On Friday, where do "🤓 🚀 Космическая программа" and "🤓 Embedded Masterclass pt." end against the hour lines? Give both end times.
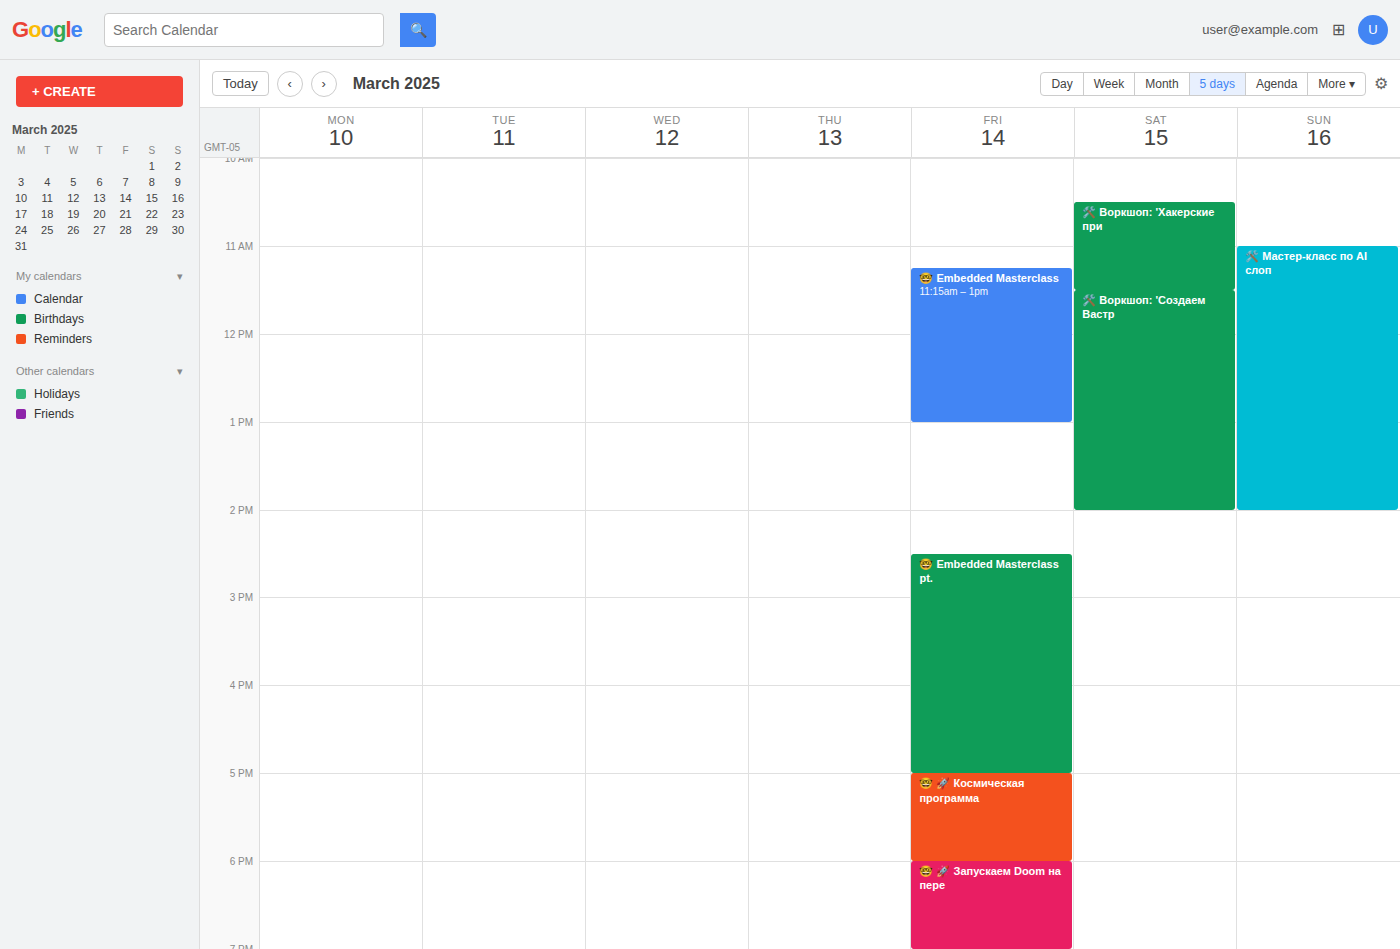
"🤓 🚀 Космическая программа": 6:00 PM, exactly on the 6 PM line. "🤓 Embedded Masterclass pt.": 5:00 PM, exactly on the 5 PM line.